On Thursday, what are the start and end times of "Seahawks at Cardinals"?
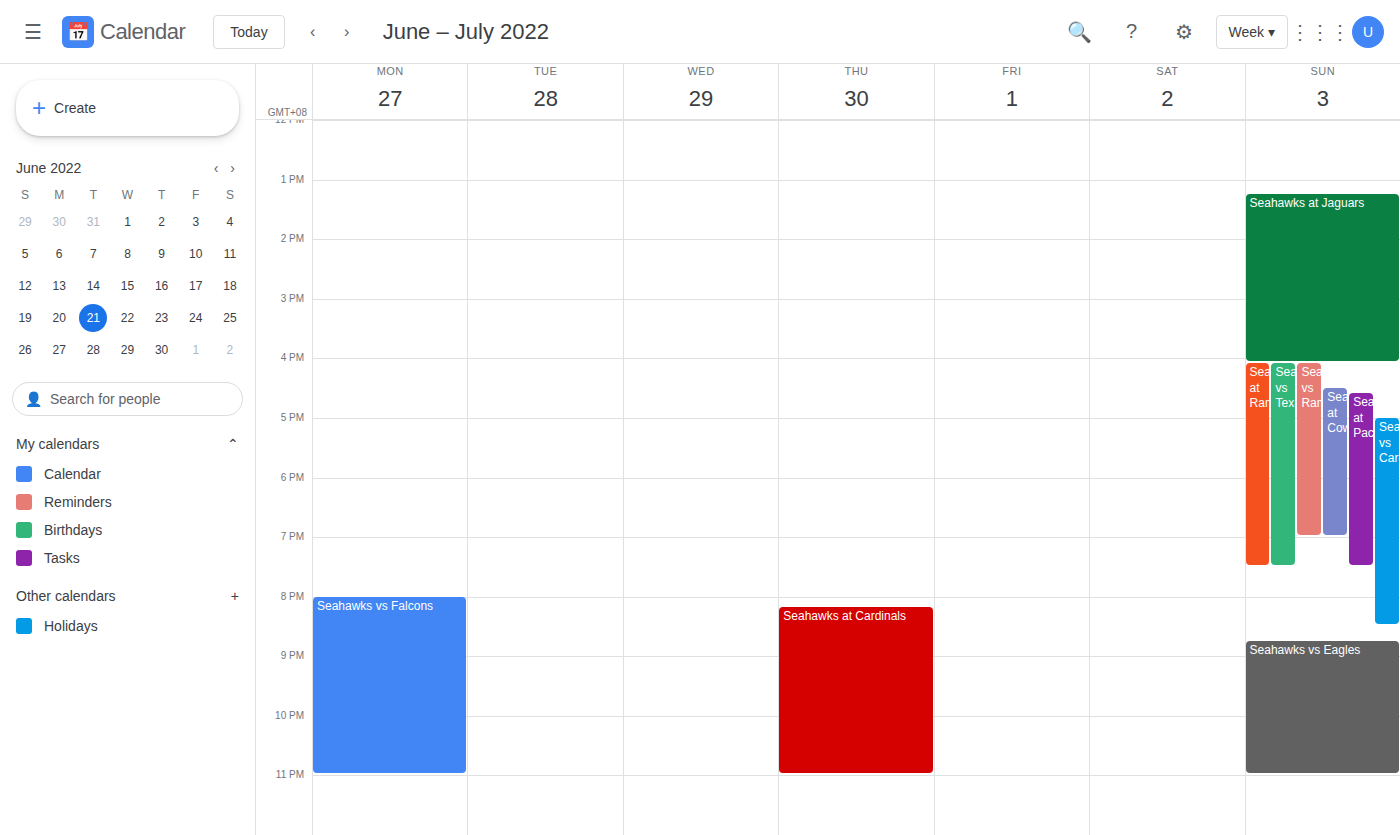
8:10 PM to 11:00 PM